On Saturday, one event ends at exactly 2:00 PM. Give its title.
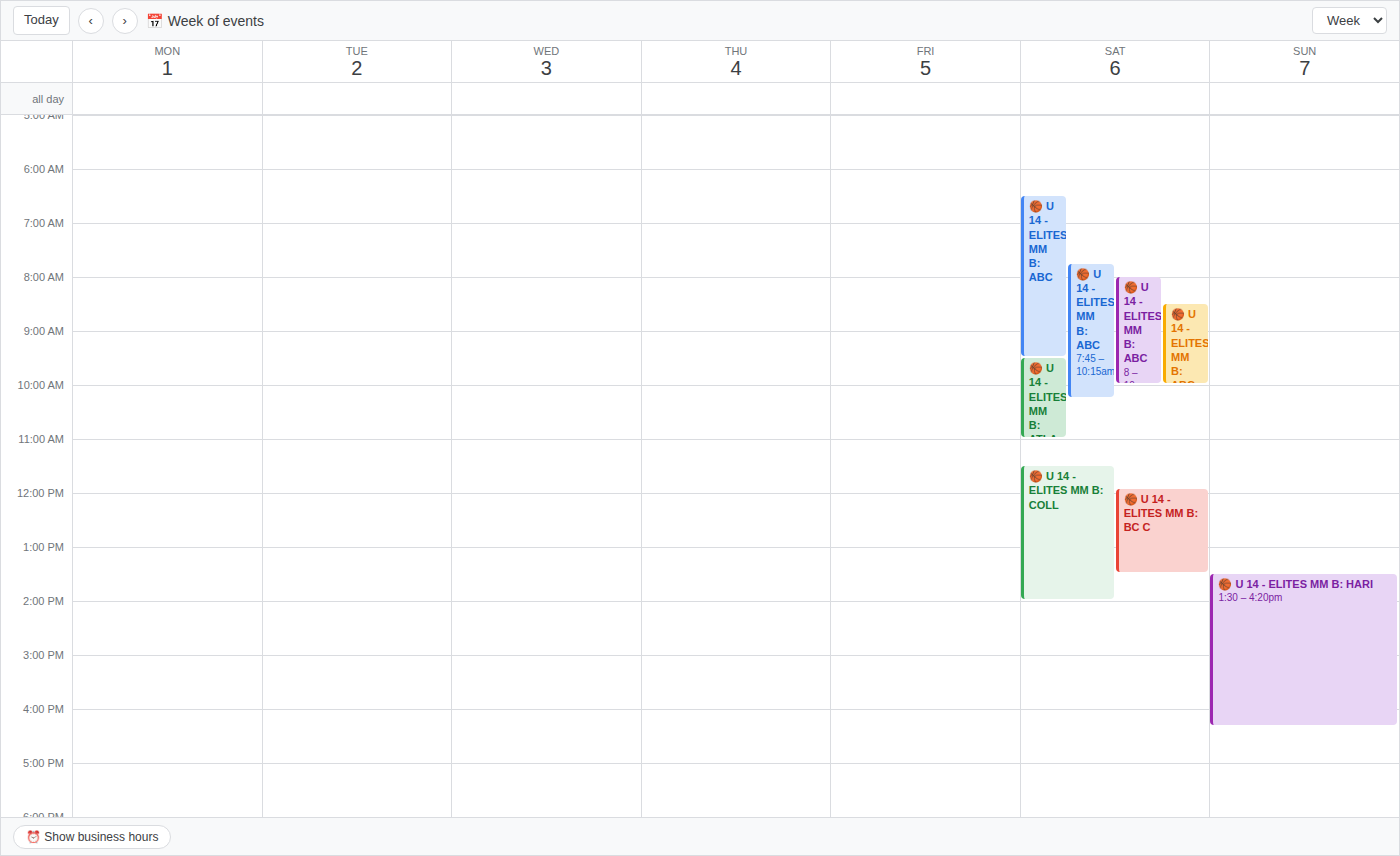
"🏀 U 14 - ELITES MM B: COLL"